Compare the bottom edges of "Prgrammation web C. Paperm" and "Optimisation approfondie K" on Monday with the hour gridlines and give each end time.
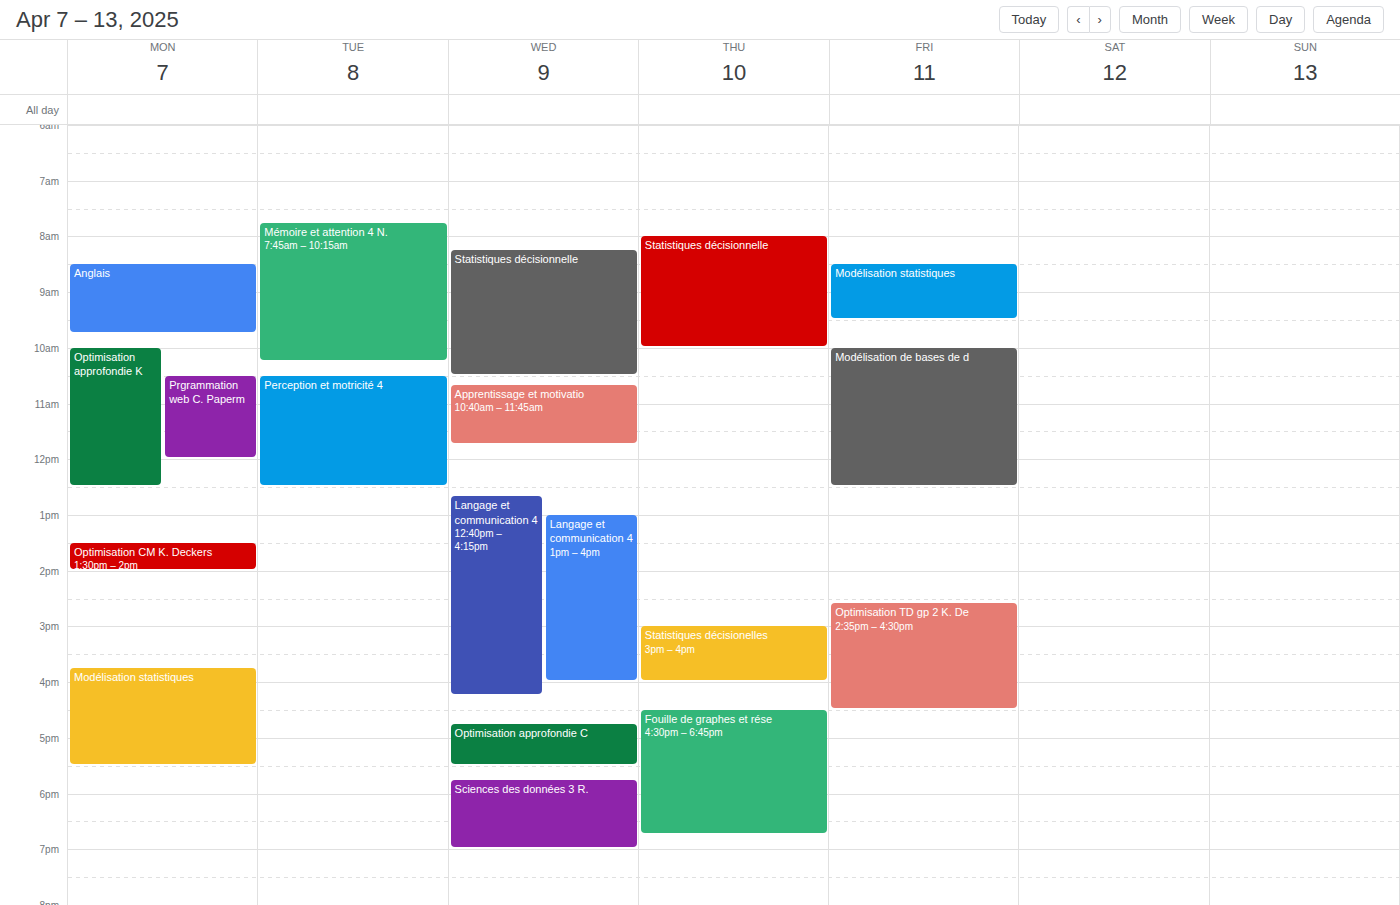
"Prgrammation web C. Paperm": 12:00 PM, exactly on the 12 PM line. "Optimisation approfondie K": 12:30 PM, halfway between the 12 PM and 1 PM lines.